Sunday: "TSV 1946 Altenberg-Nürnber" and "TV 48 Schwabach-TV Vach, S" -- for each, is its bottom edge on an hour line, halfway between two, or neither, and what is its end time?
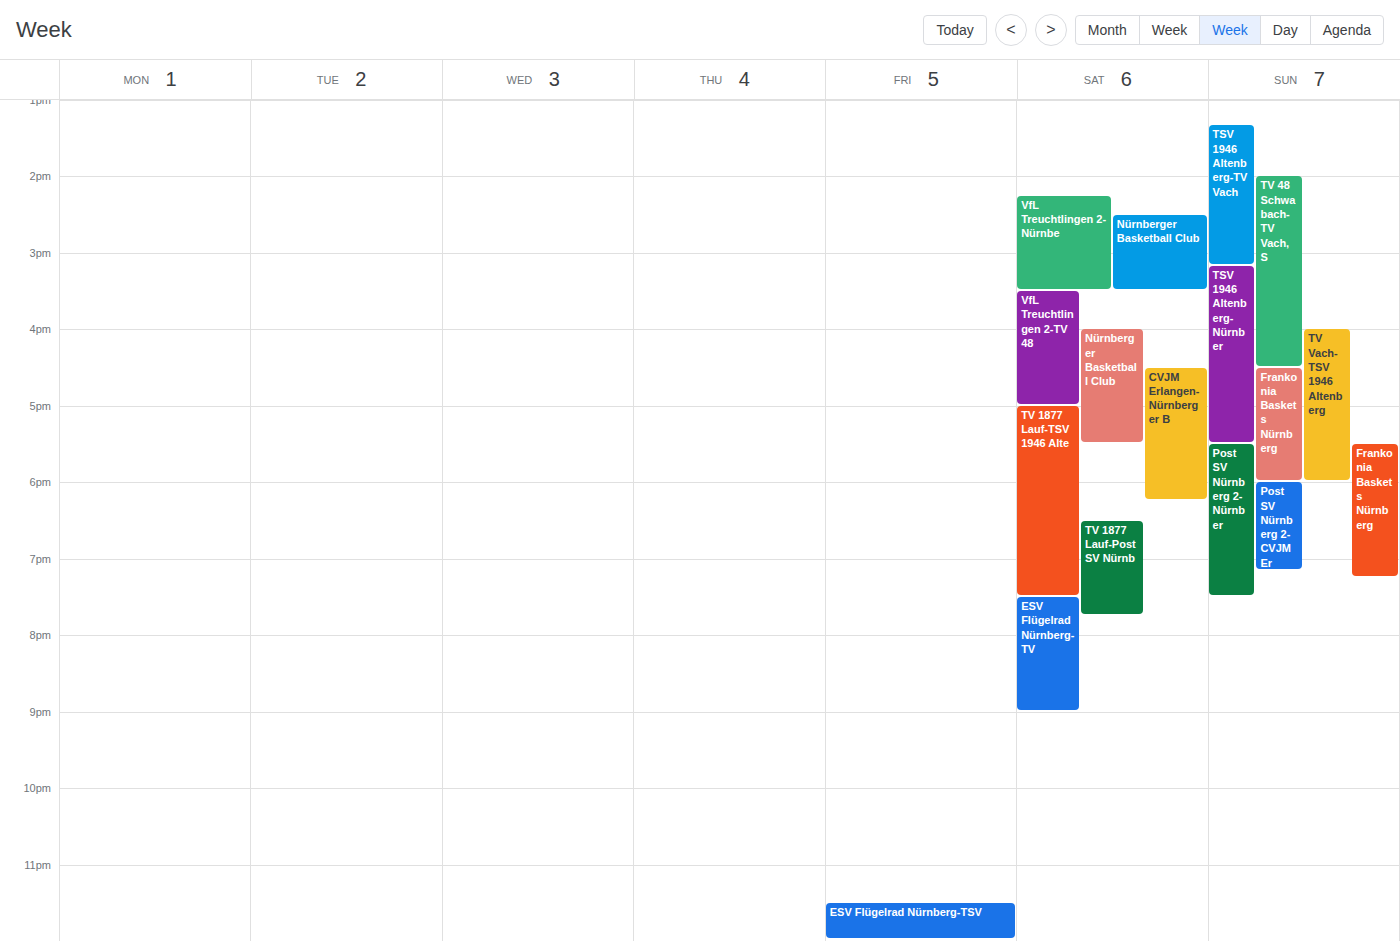
"TSV 1946 Altenberg-Nürnber": 5:30 PM, halfway between the 5 PM and 6 PM lines. "TV 48 Schwabach-TV Vach, S": 4:30 PM, halfway between the 4 PM and 5 PM lines.